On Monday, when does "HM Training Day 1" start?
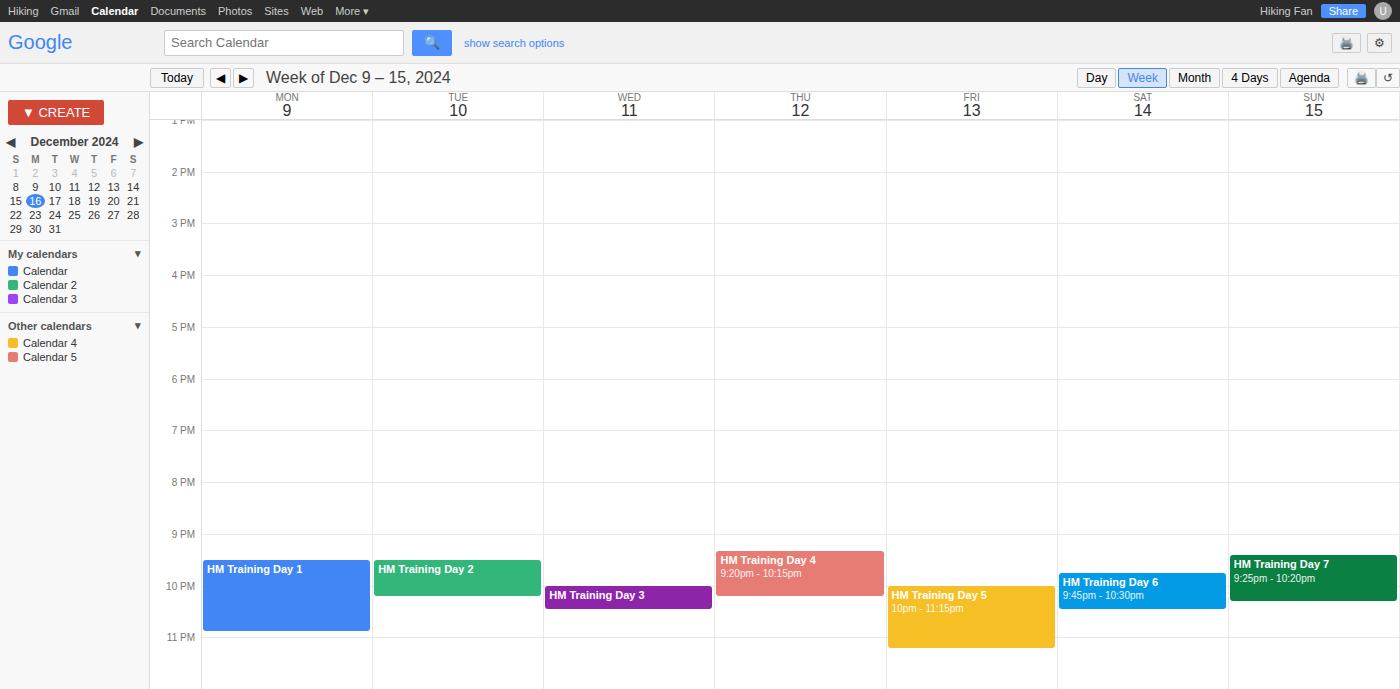
9:30 PM